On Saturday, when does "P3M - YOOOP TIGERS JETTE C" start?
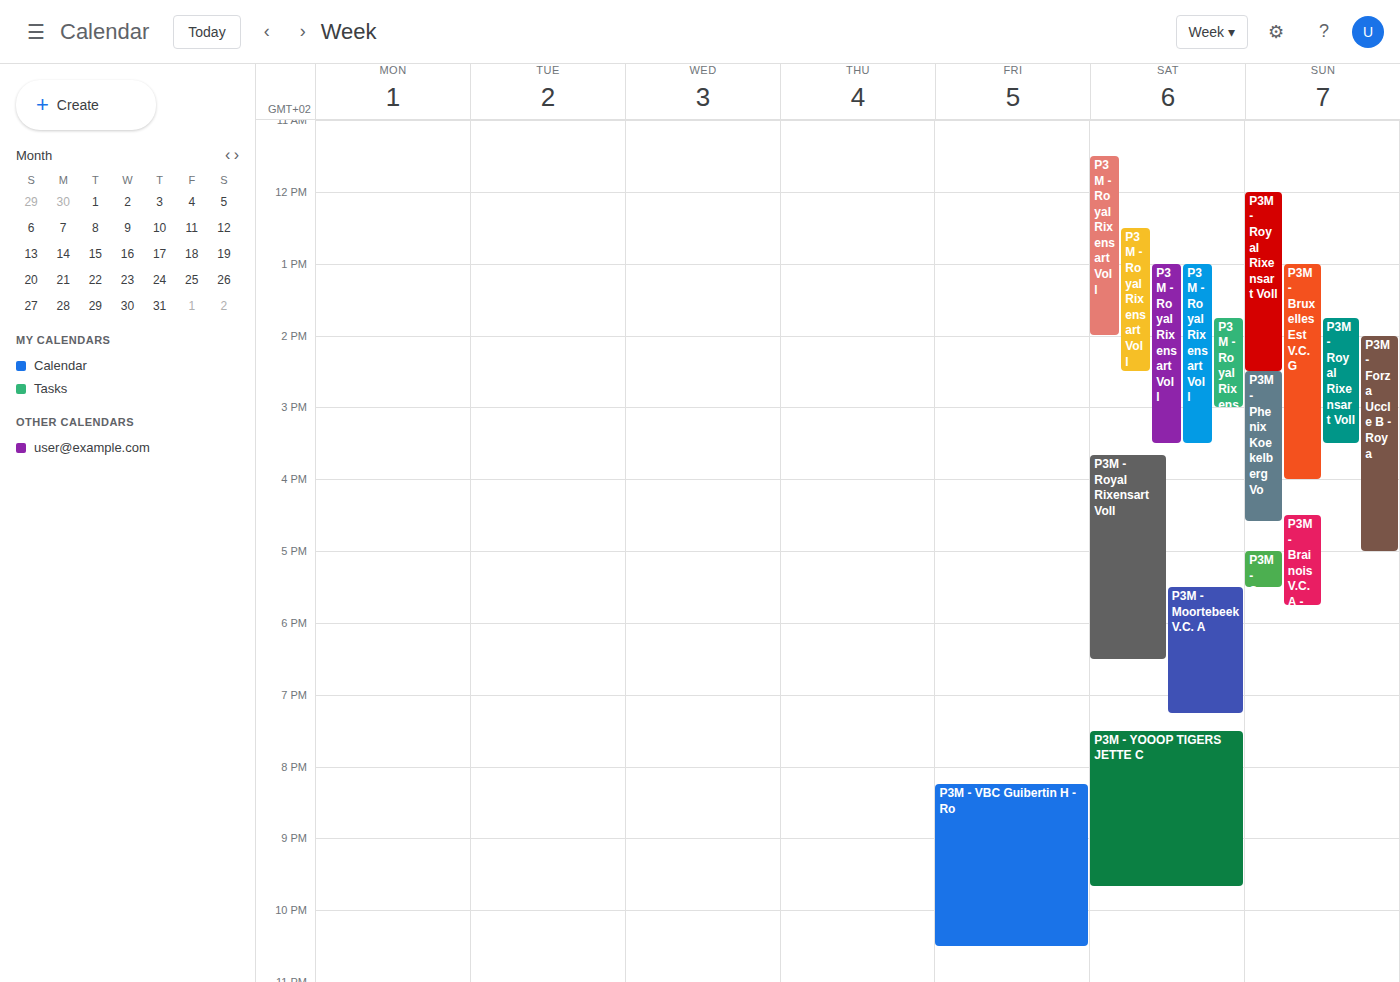
7:30 PM